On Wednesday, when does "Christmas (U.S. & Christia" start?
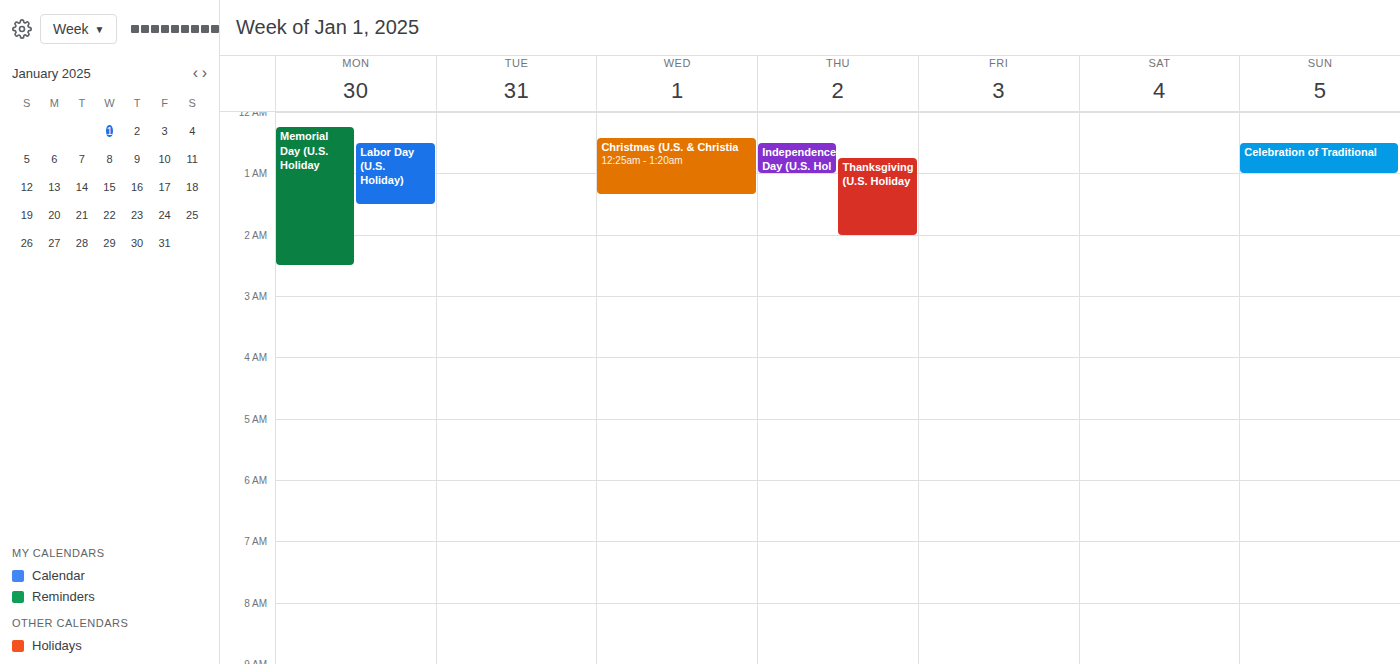
12:25 AM